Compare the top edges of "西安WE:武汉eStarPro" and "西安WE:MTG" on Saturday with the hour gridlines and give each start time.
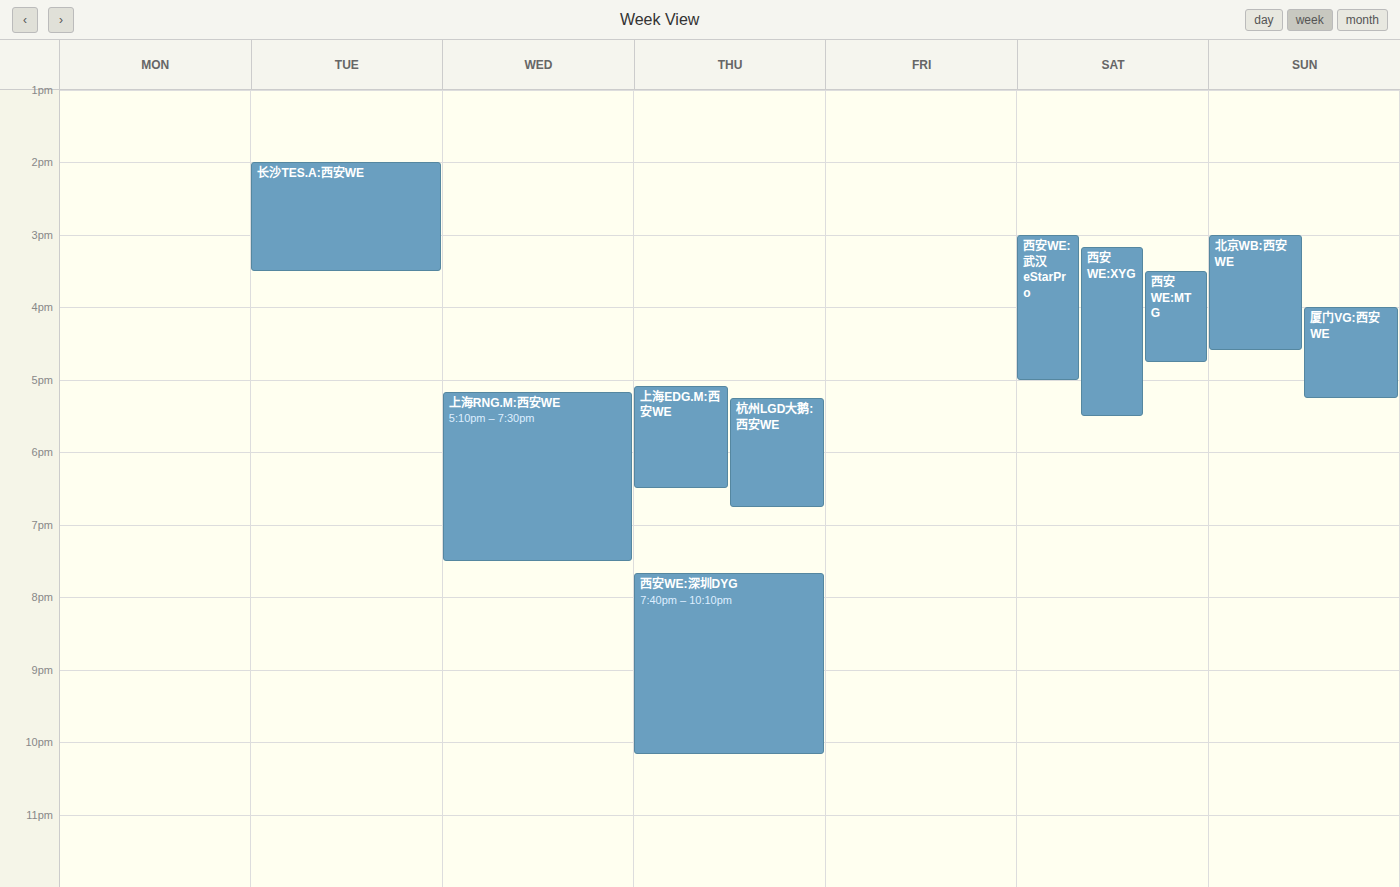
"西安WE:武汉eStarPro": 15:00, exactly on the 15:00 line. "西安WE:MTG": 15:30, halfway between the 15:00 and 16:00 lines.